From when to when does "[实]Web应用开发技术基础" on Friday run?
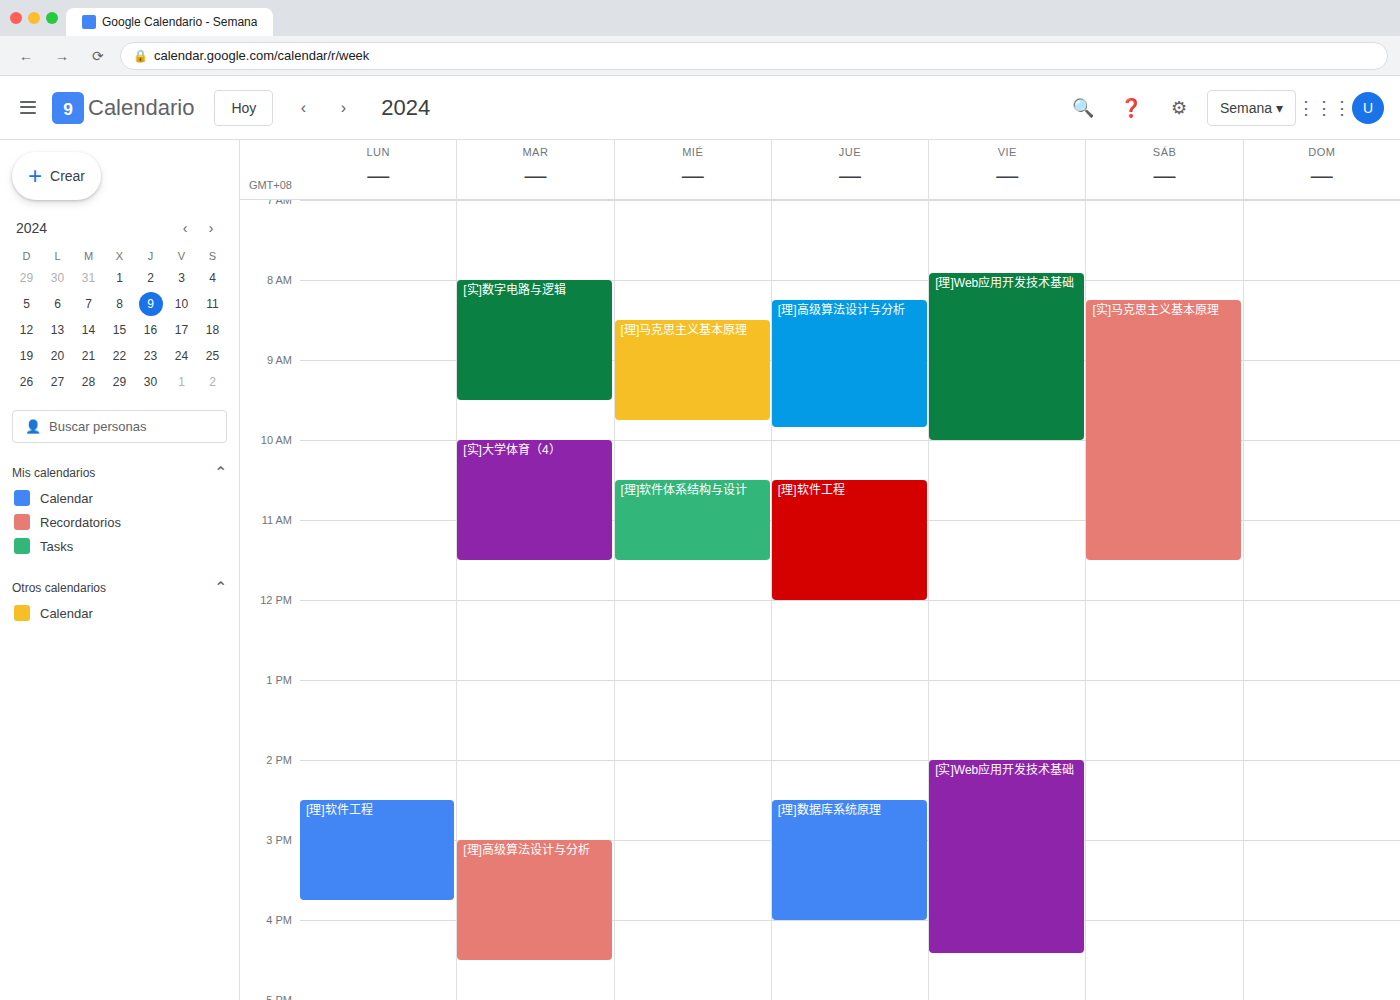
14:00 to 16:25